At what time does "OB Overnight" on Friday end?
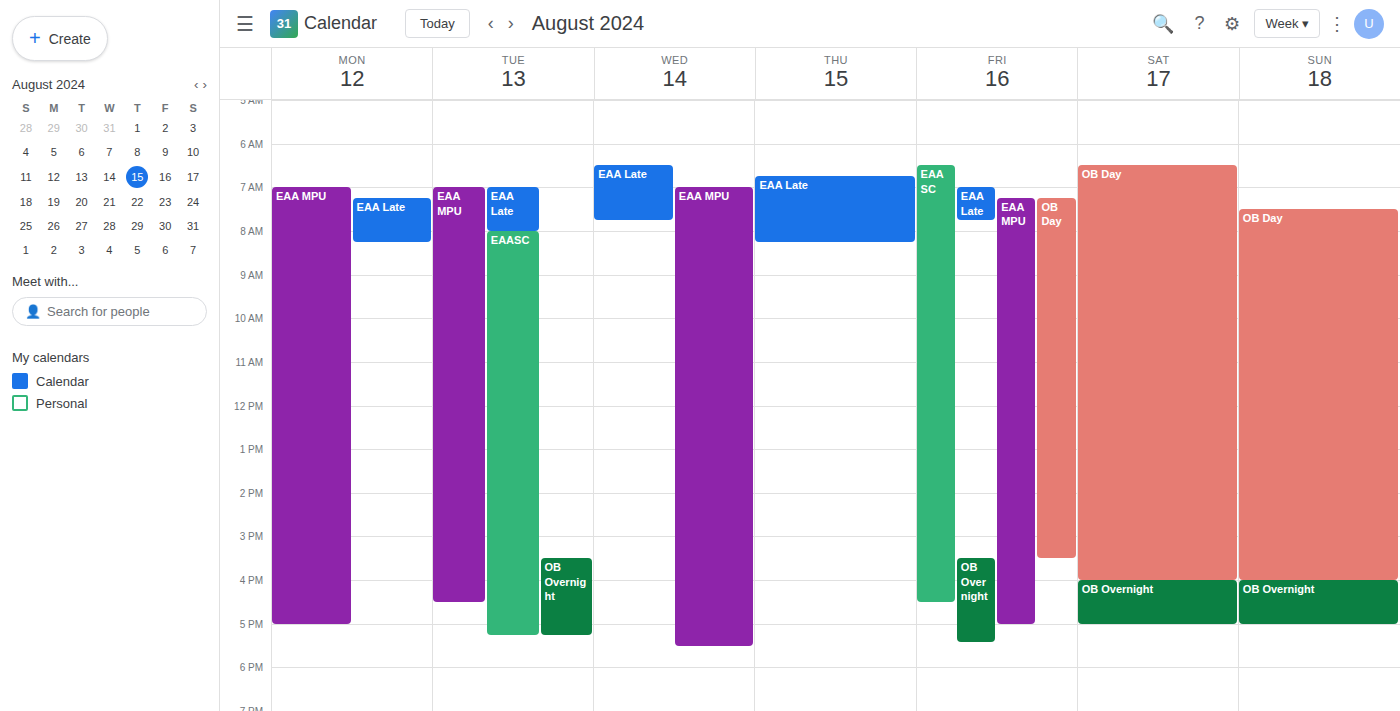
5:25 PM